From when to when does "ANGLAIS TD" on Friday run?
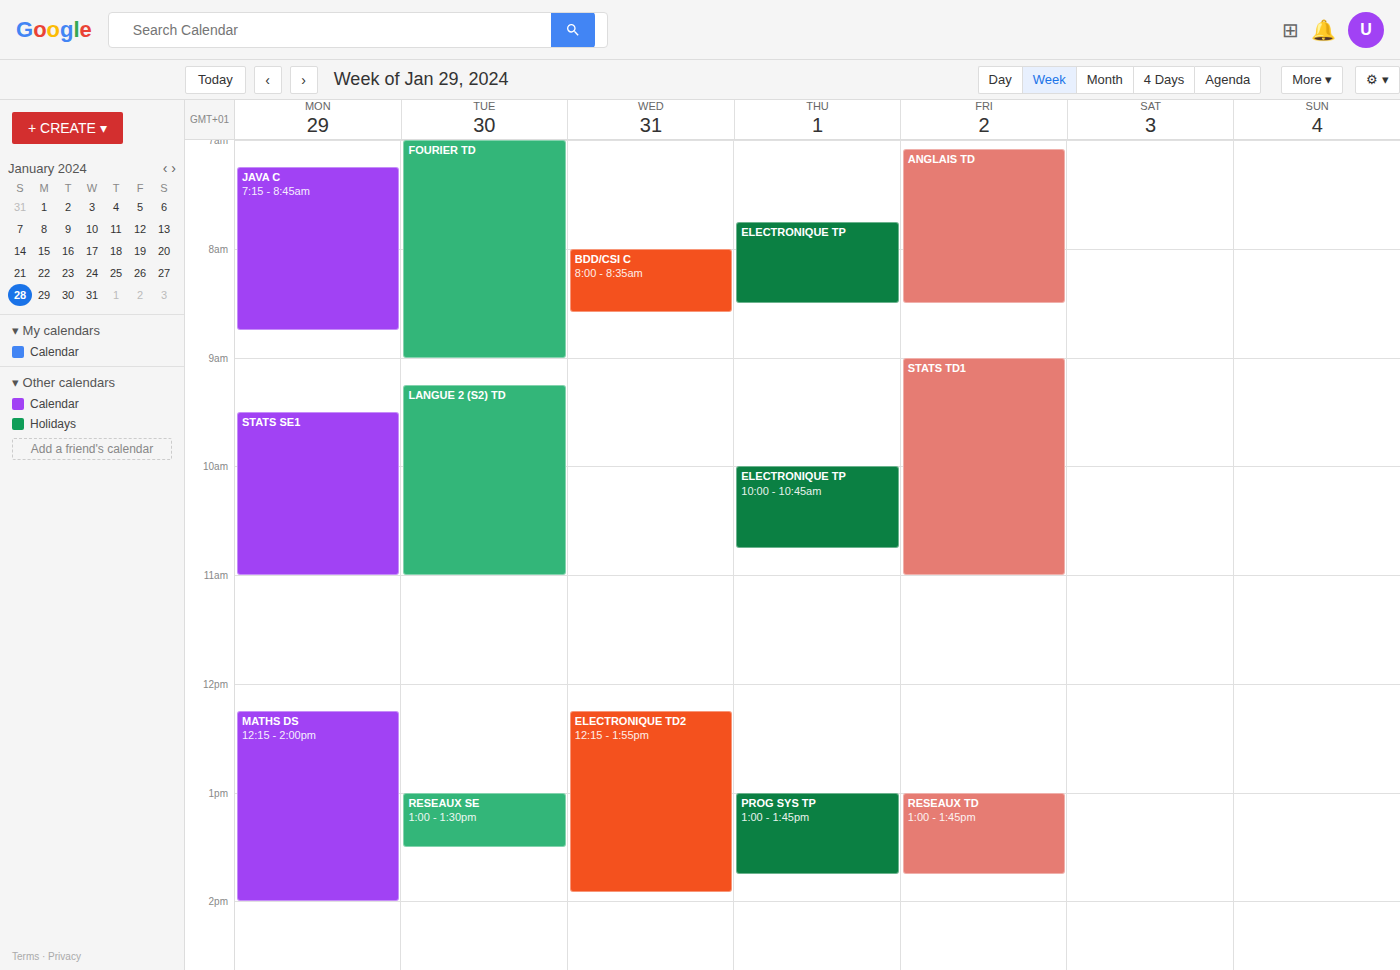
7:05 AM to 8:30 AM